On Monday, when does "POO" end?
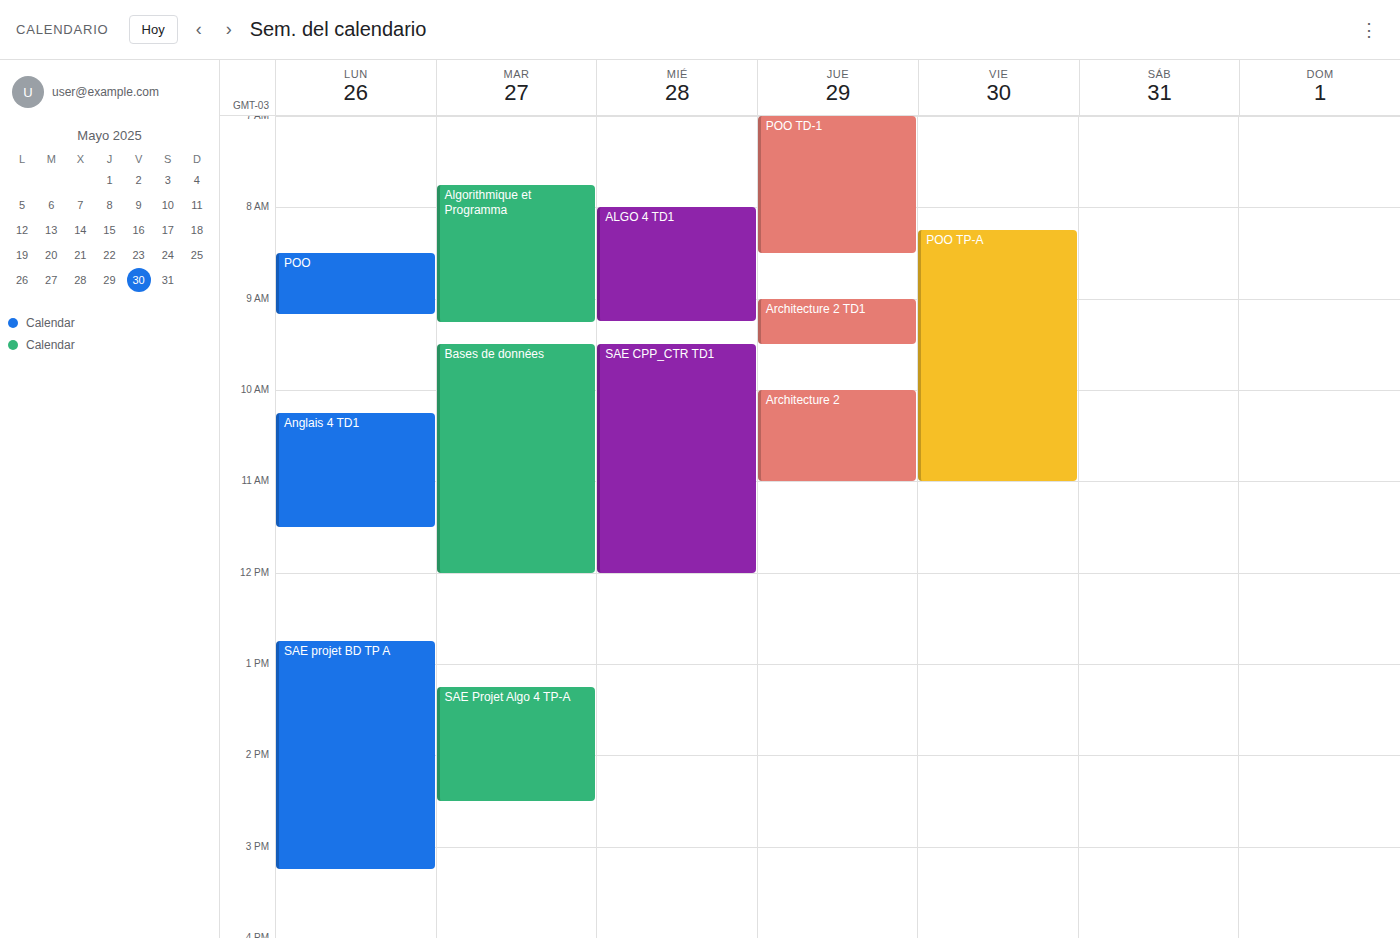
9:10 AM